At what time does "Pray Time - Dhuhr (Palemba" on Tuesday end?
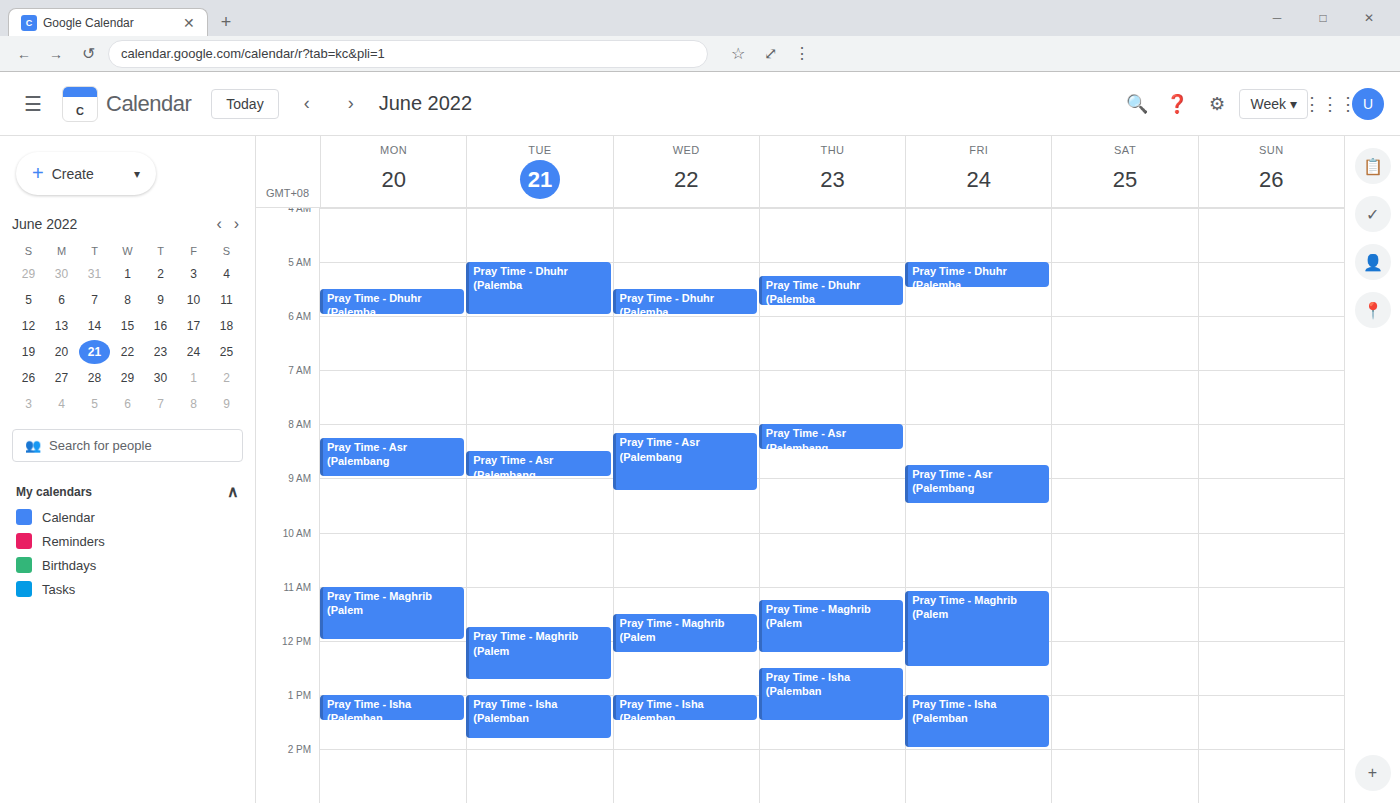
6:00 AM